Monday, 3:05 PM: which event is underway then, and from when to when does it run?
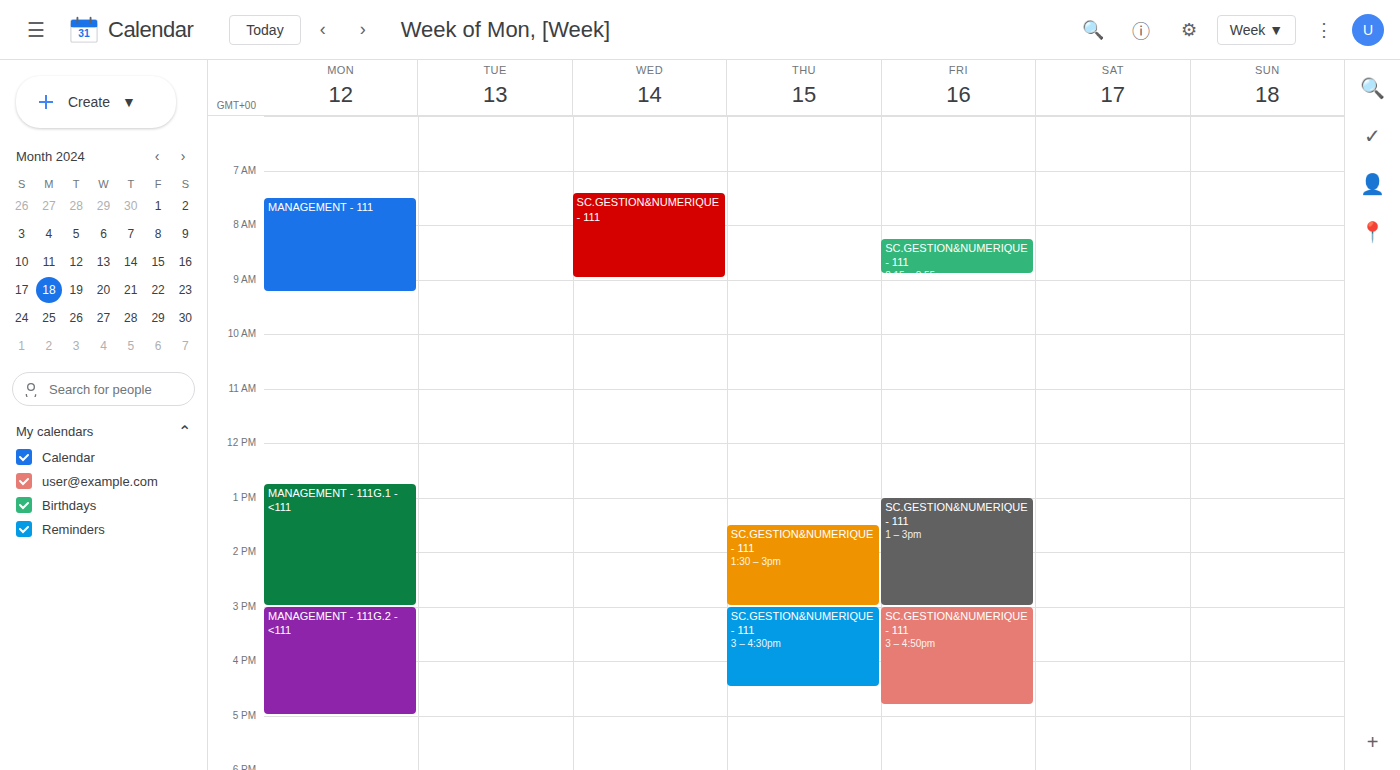
"MANAGEMENT - 111G.2 - <111", 3:00 PM to 5:00 PM